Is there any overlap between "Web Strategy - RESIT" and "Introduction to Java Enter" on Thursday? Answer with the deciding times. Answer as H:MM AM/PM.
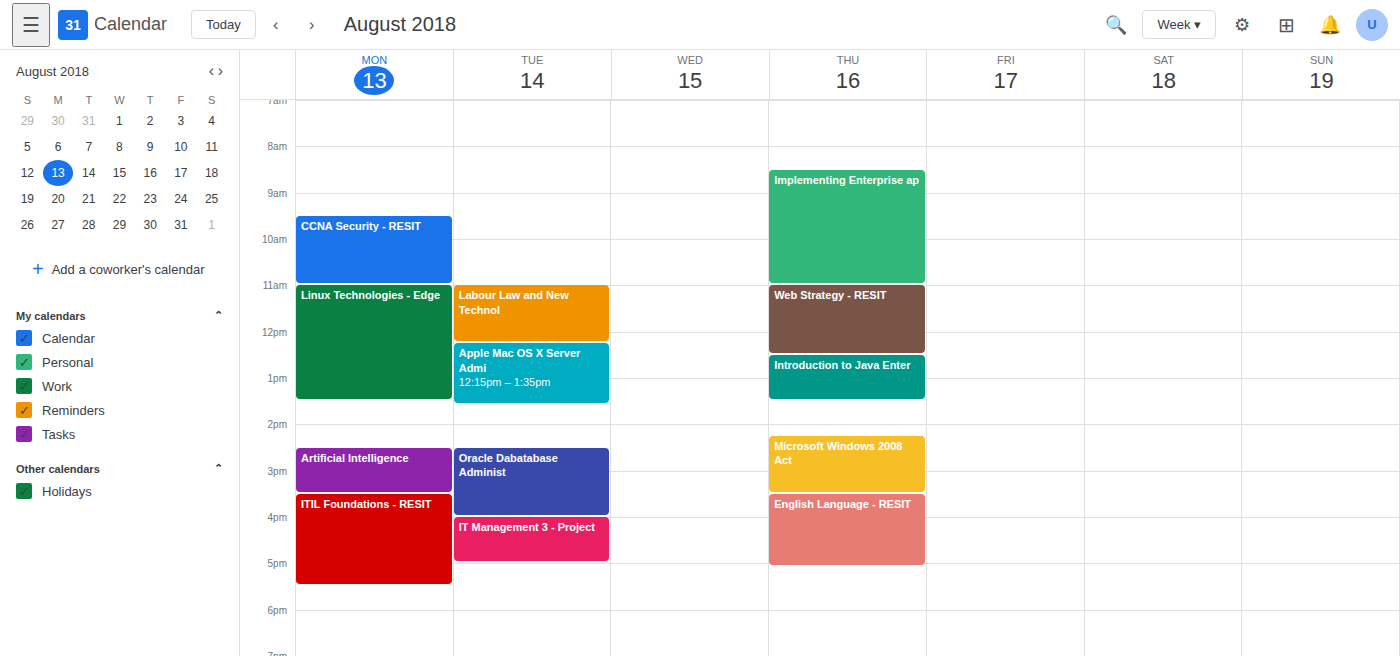
"Web Strategy - RESIT" ends at 12:30 PM, exactly when "Introduction to Java Enter" starts -- they touch but do not overlap.